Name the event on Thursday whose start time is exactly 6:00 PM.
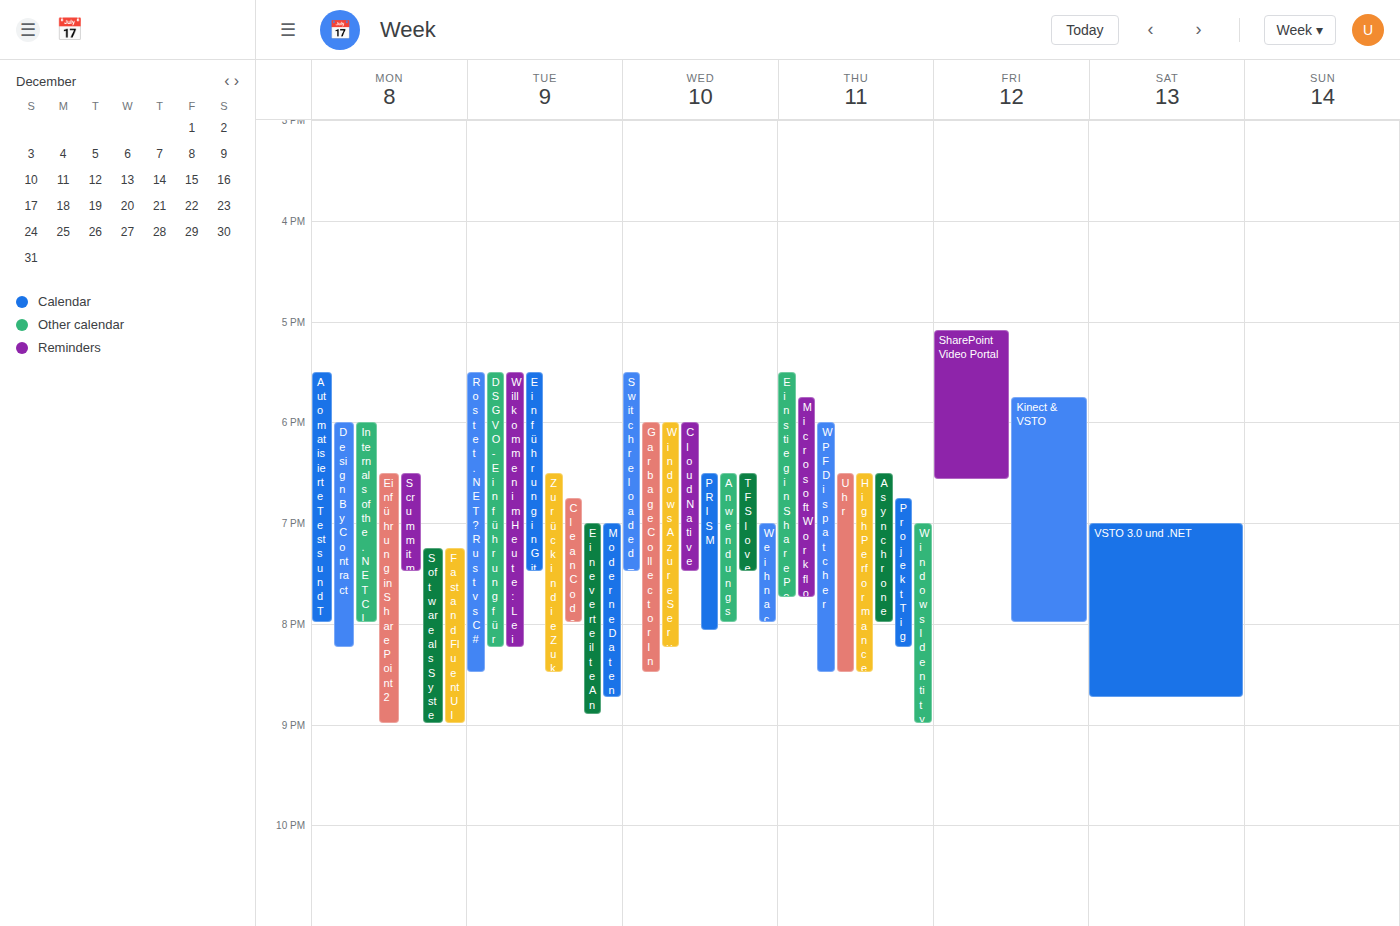
"WPF Dispatcher"